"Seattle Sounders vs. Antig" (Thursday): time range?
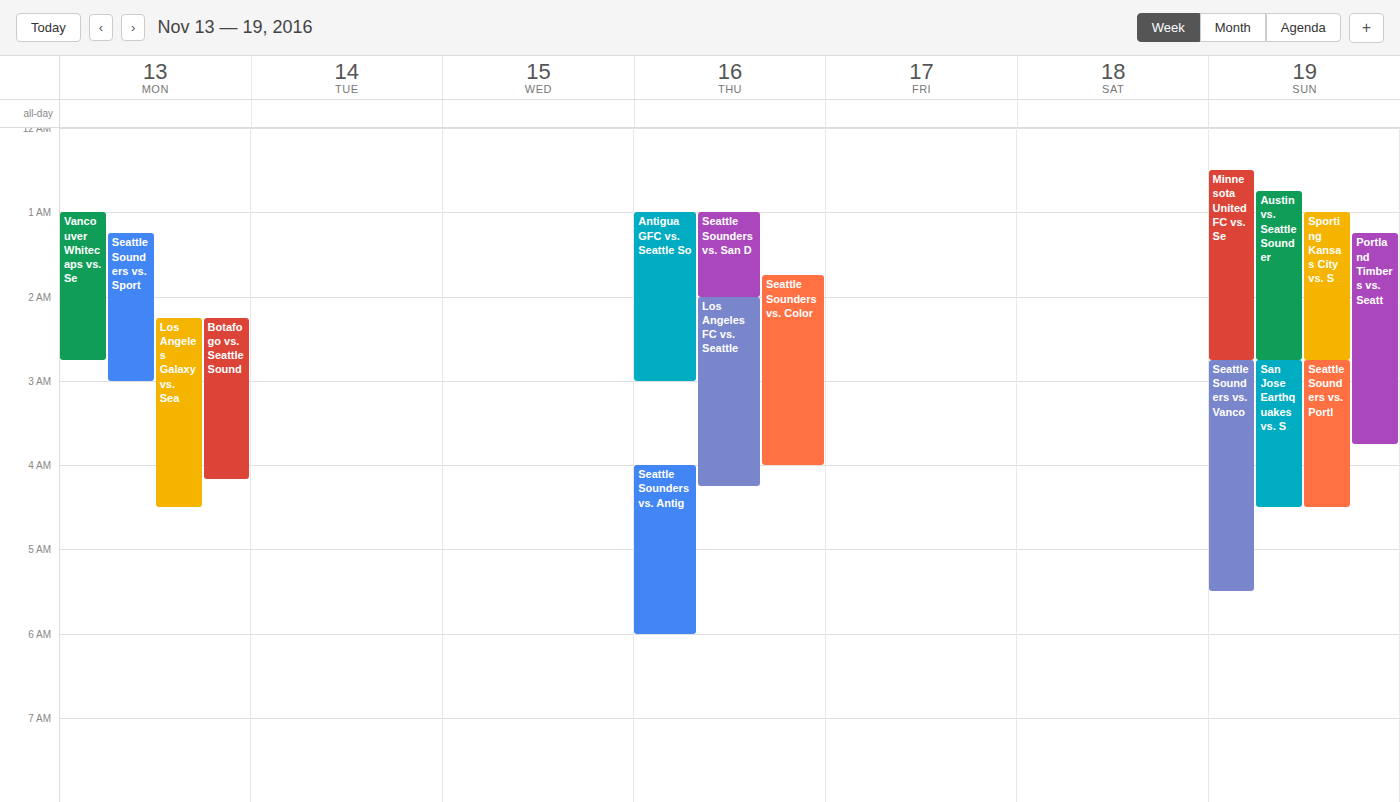
4:00 AM to 6:00 AM